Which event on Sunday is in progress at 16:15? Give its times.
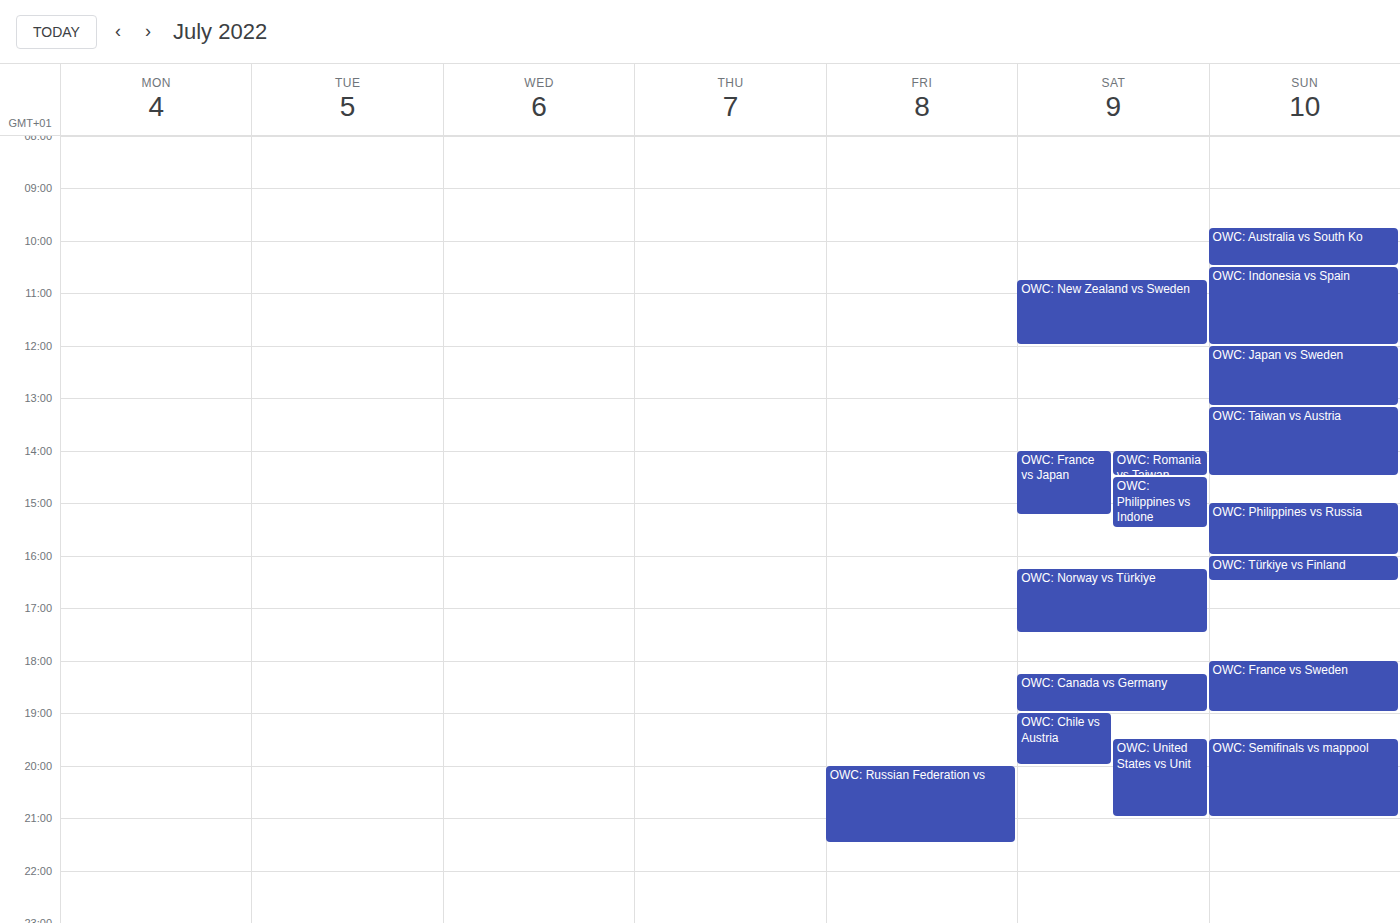
"OWC: Türkiye vs Finland", 16:00 to 16:30